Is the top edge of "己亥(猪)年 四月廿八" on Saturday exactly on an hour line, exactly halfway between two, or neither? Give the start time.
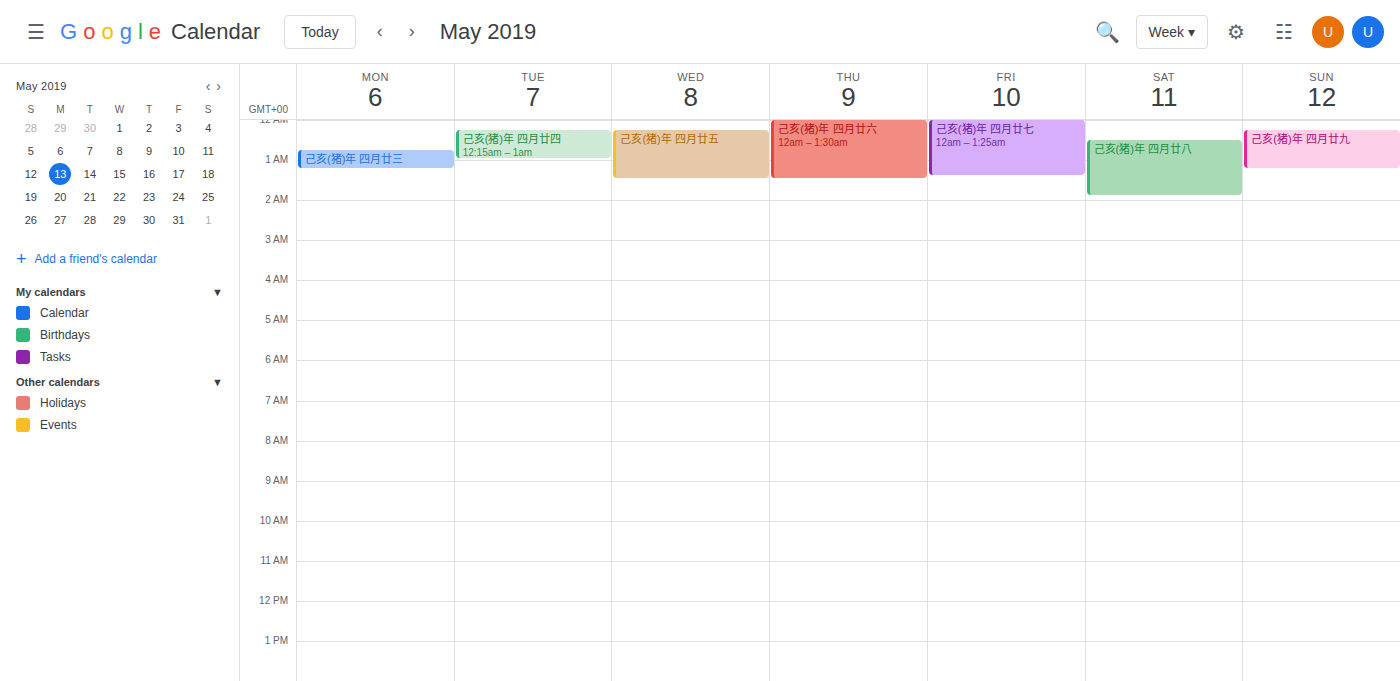
00:30 -- halfway between the 00:00 and 01:00 lines.